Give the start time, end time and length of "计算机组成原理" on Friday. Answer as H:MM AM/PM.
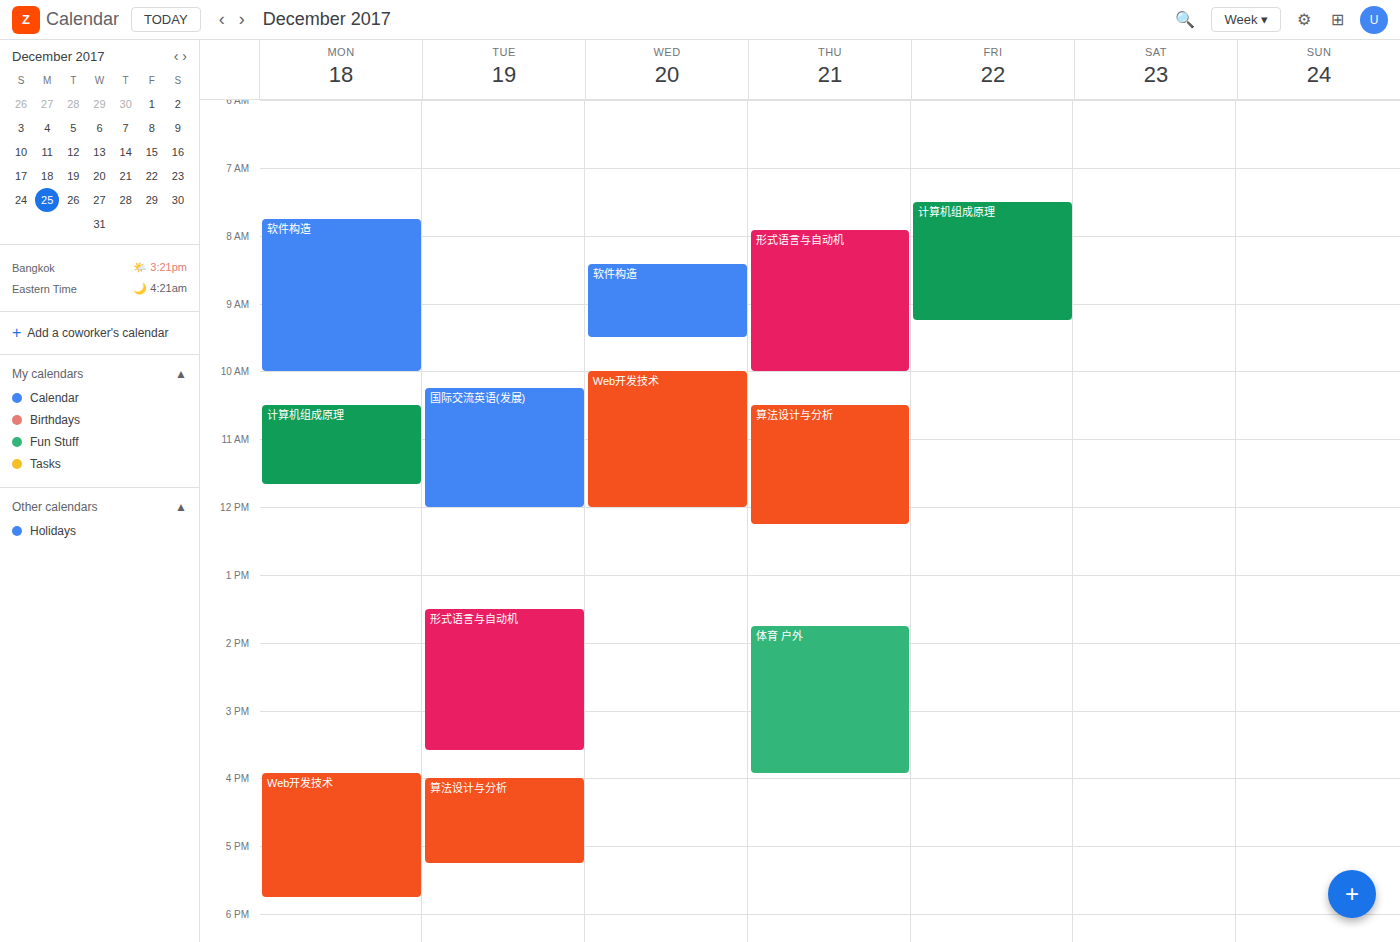
7:30 AM to 9:15 AM, 1 hour 45 minutes